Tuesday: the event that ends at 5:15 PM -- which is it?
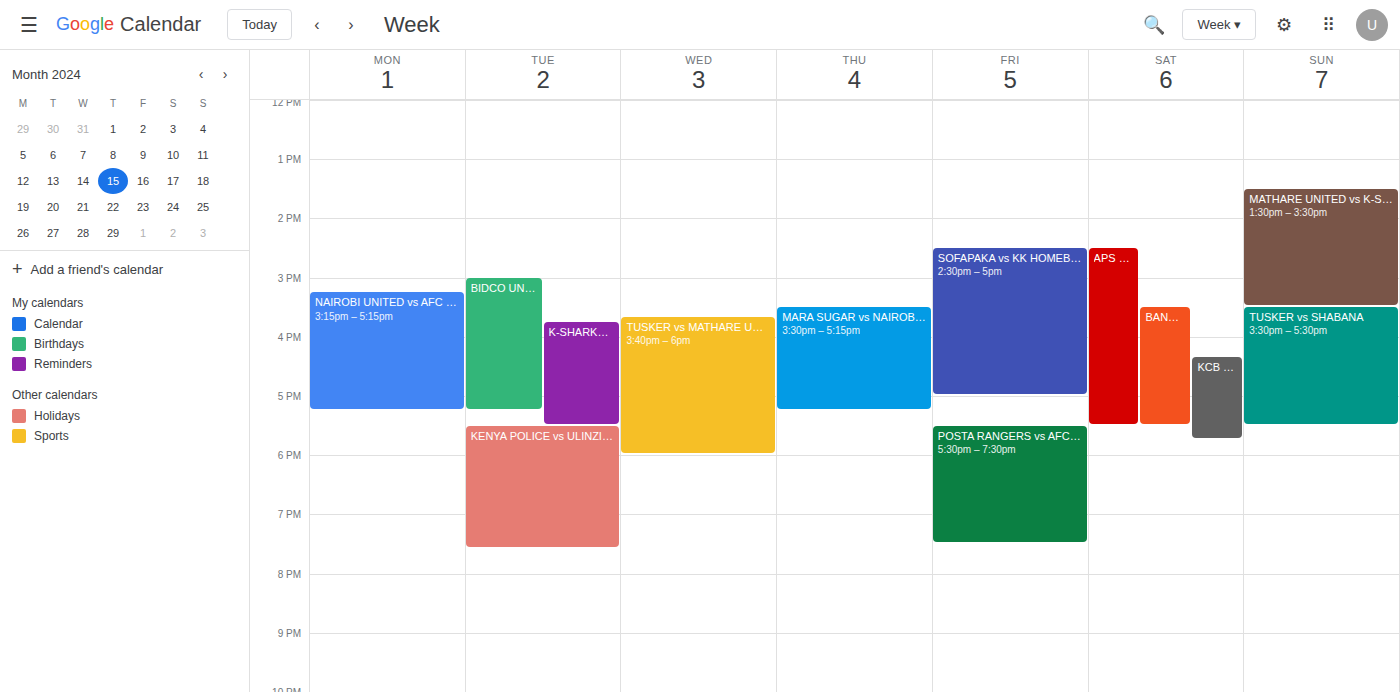
"BIDCO UNITED vs KENYA POLI"